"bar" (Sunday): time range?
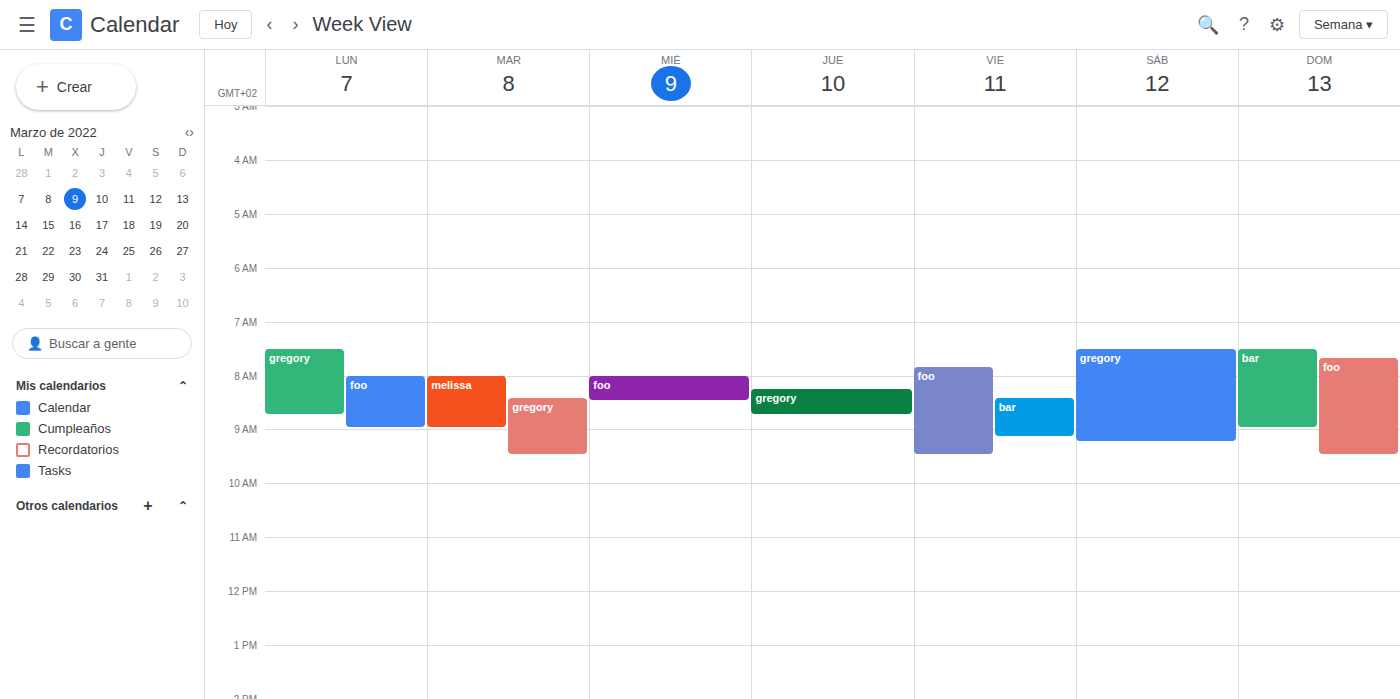
7:30 AM to 9:00 AM